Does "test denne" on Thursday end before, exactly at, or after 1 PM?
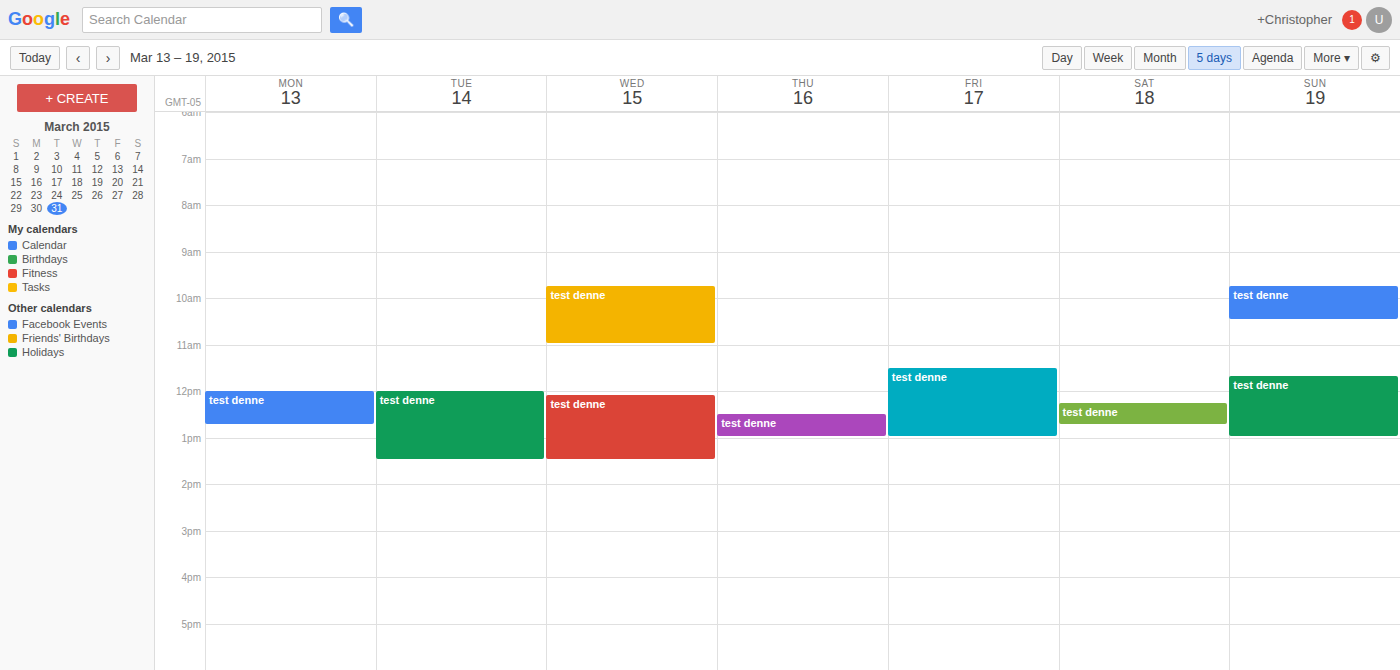
1:00 PM -- exactly at 1 PM, on the 1 PM line.